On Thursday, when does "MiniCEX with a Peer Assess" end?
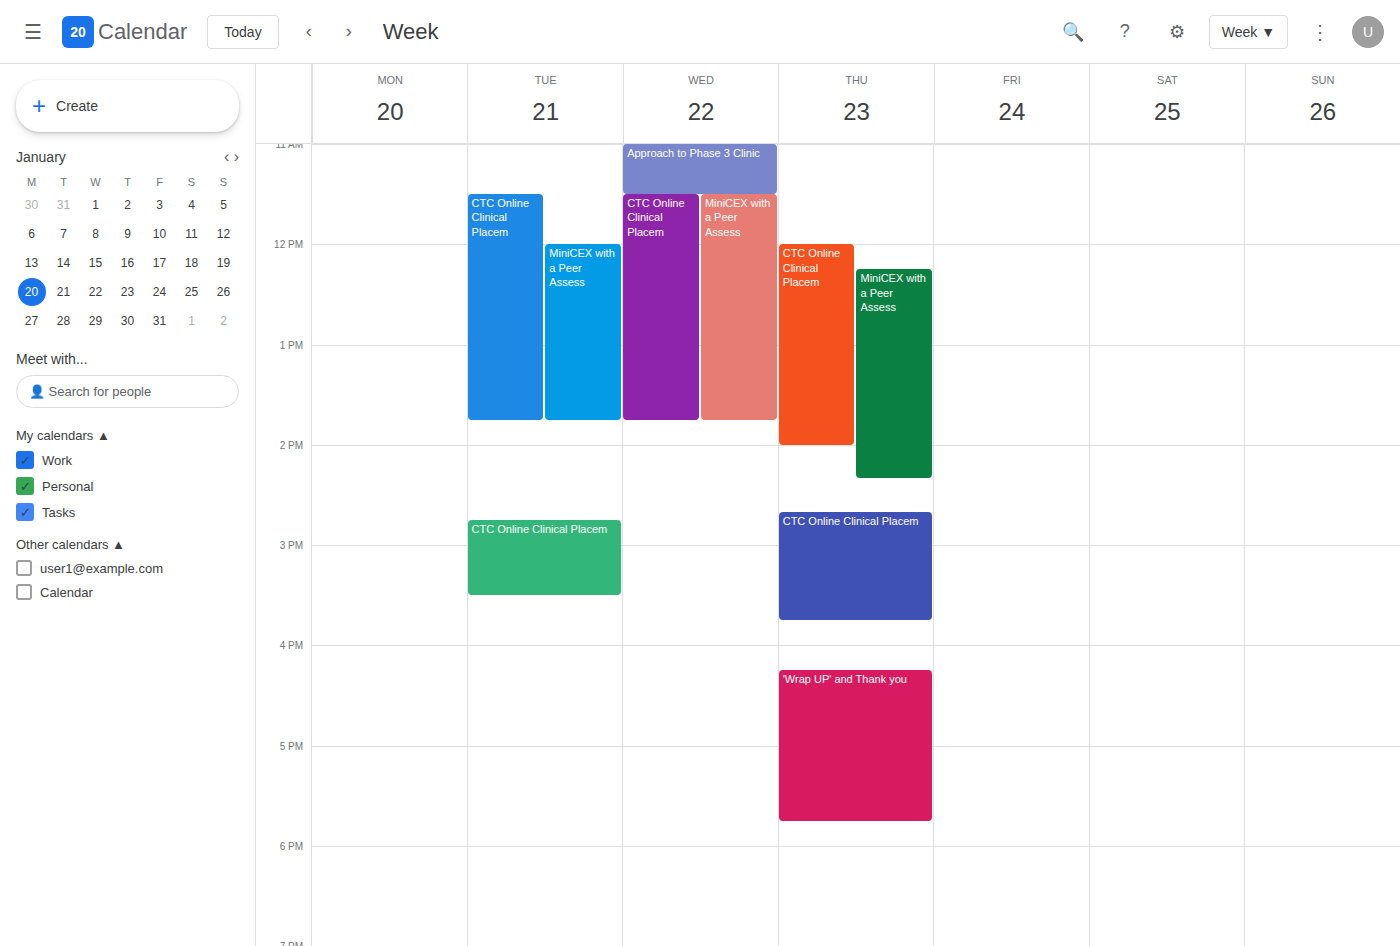
2:20 PM